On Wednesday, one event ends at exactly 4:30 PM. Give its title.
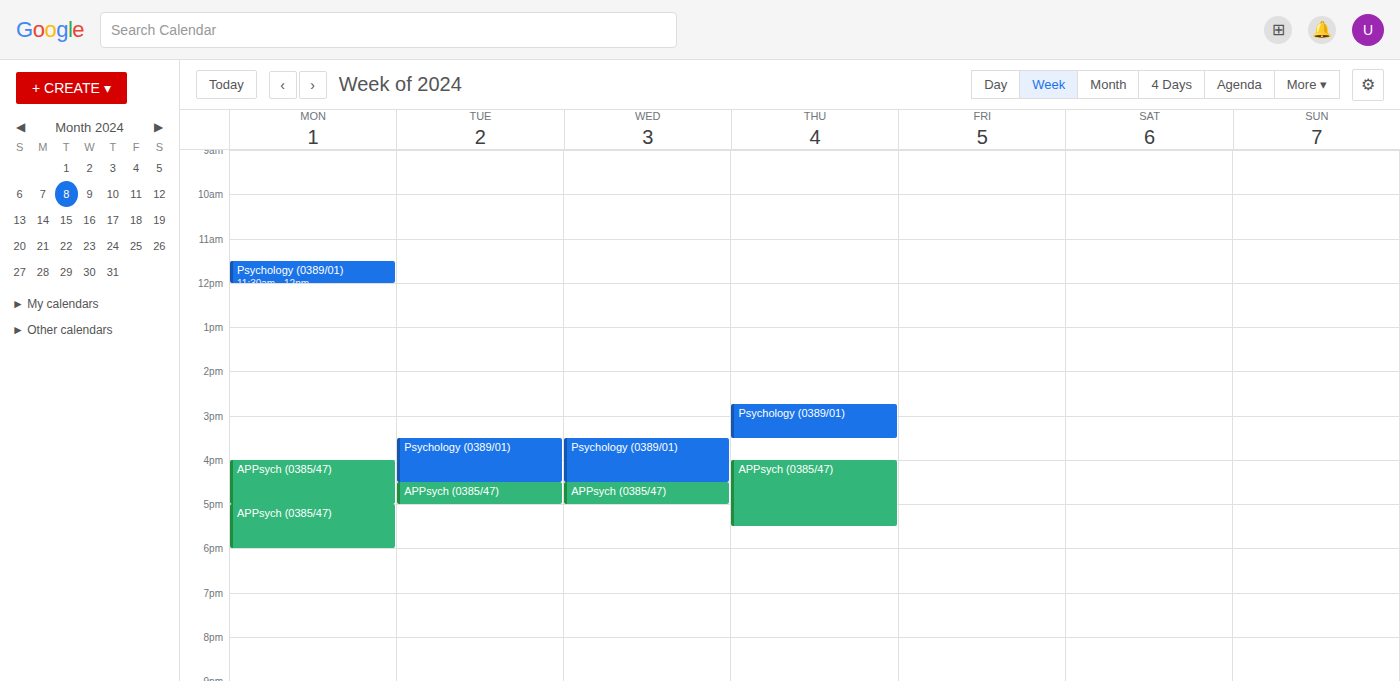
"Psychology (0389/01)"